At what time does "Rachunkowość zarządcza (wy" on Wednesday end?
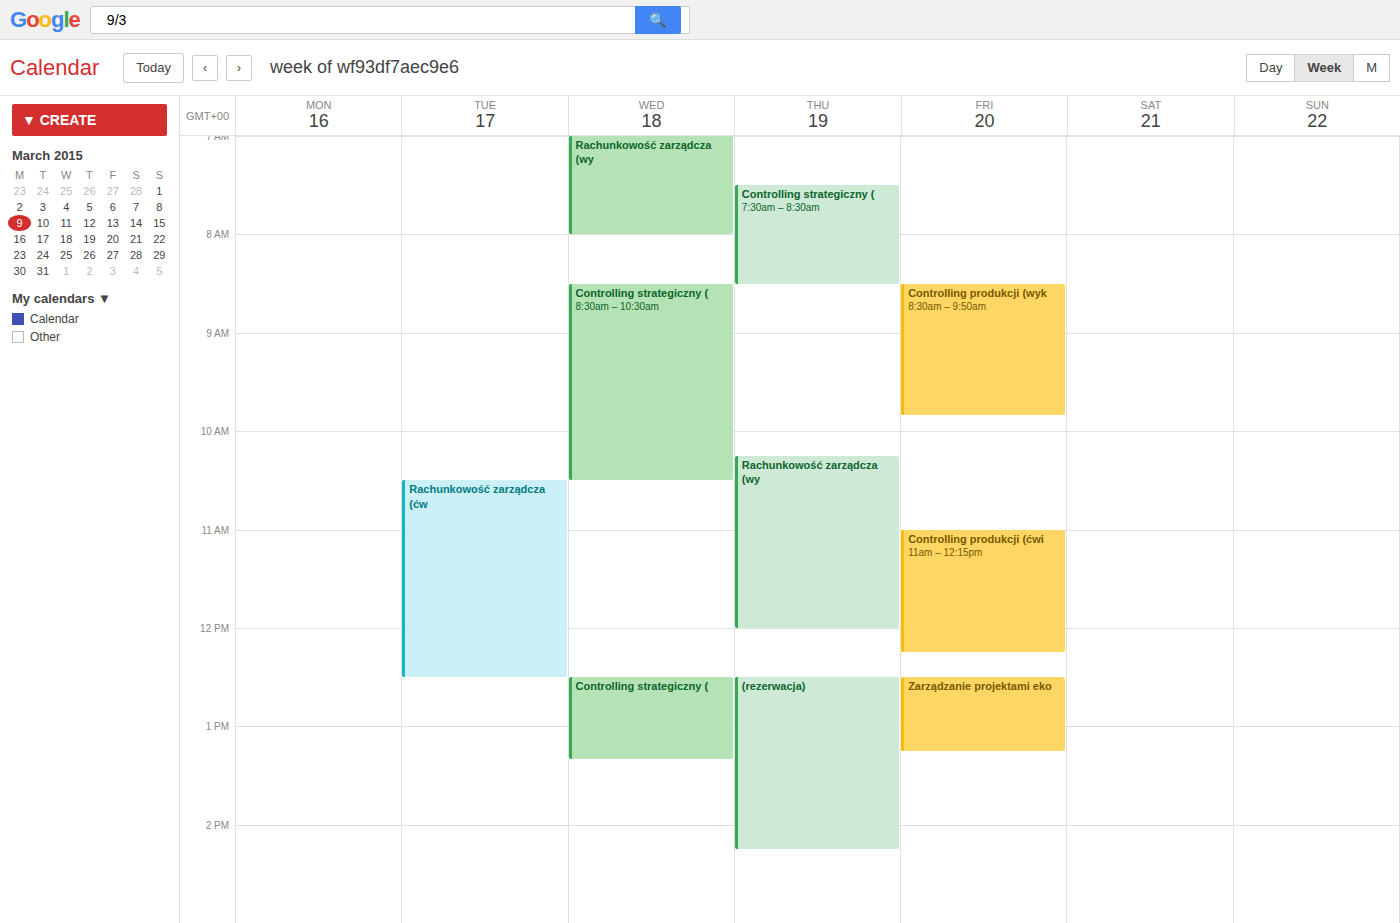
8:00 AM